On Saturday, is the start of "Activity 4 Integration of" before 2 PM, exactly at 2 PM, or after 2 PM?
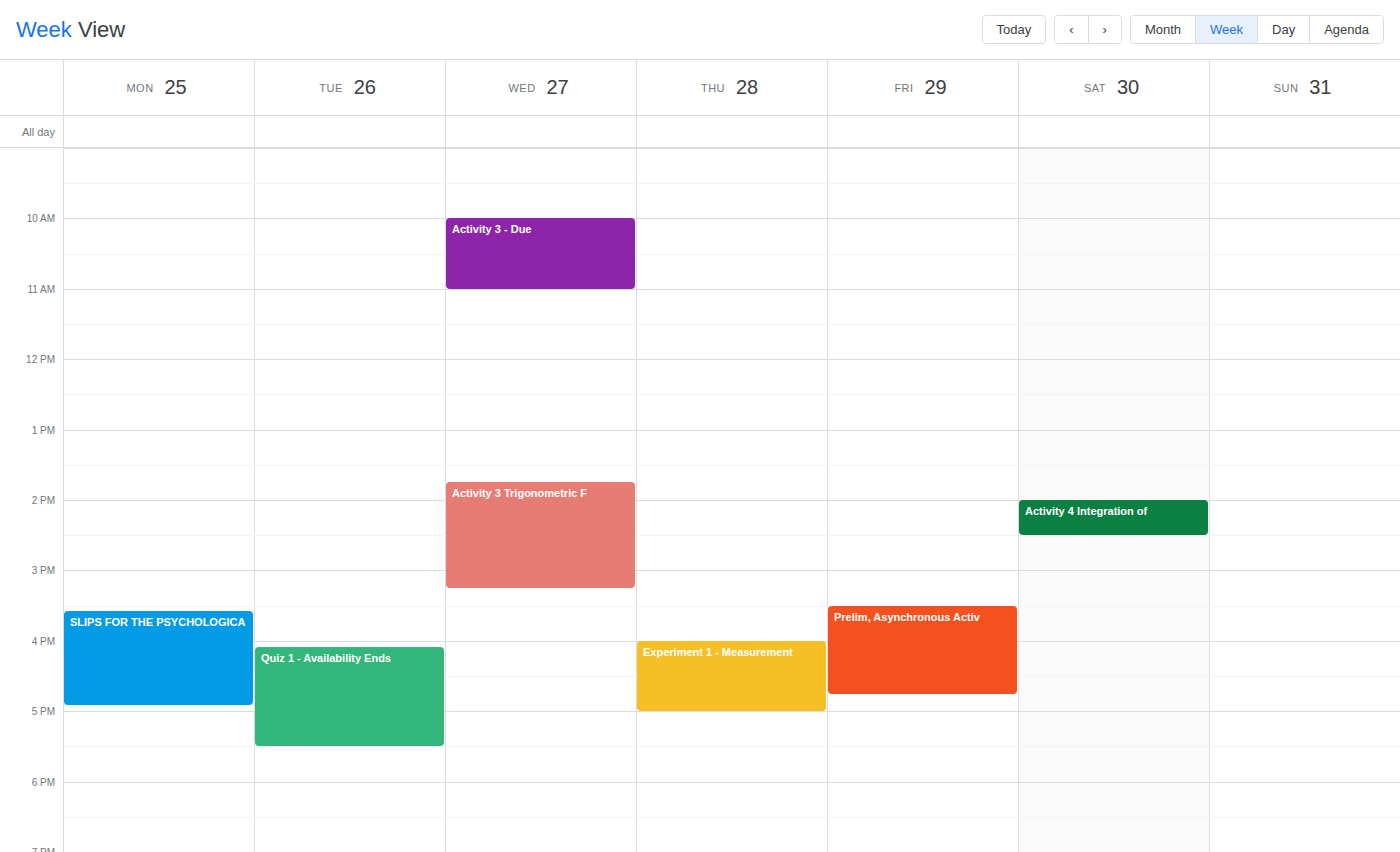
2:00 PM -- exactly at 2 PM, on the 2 PM line.